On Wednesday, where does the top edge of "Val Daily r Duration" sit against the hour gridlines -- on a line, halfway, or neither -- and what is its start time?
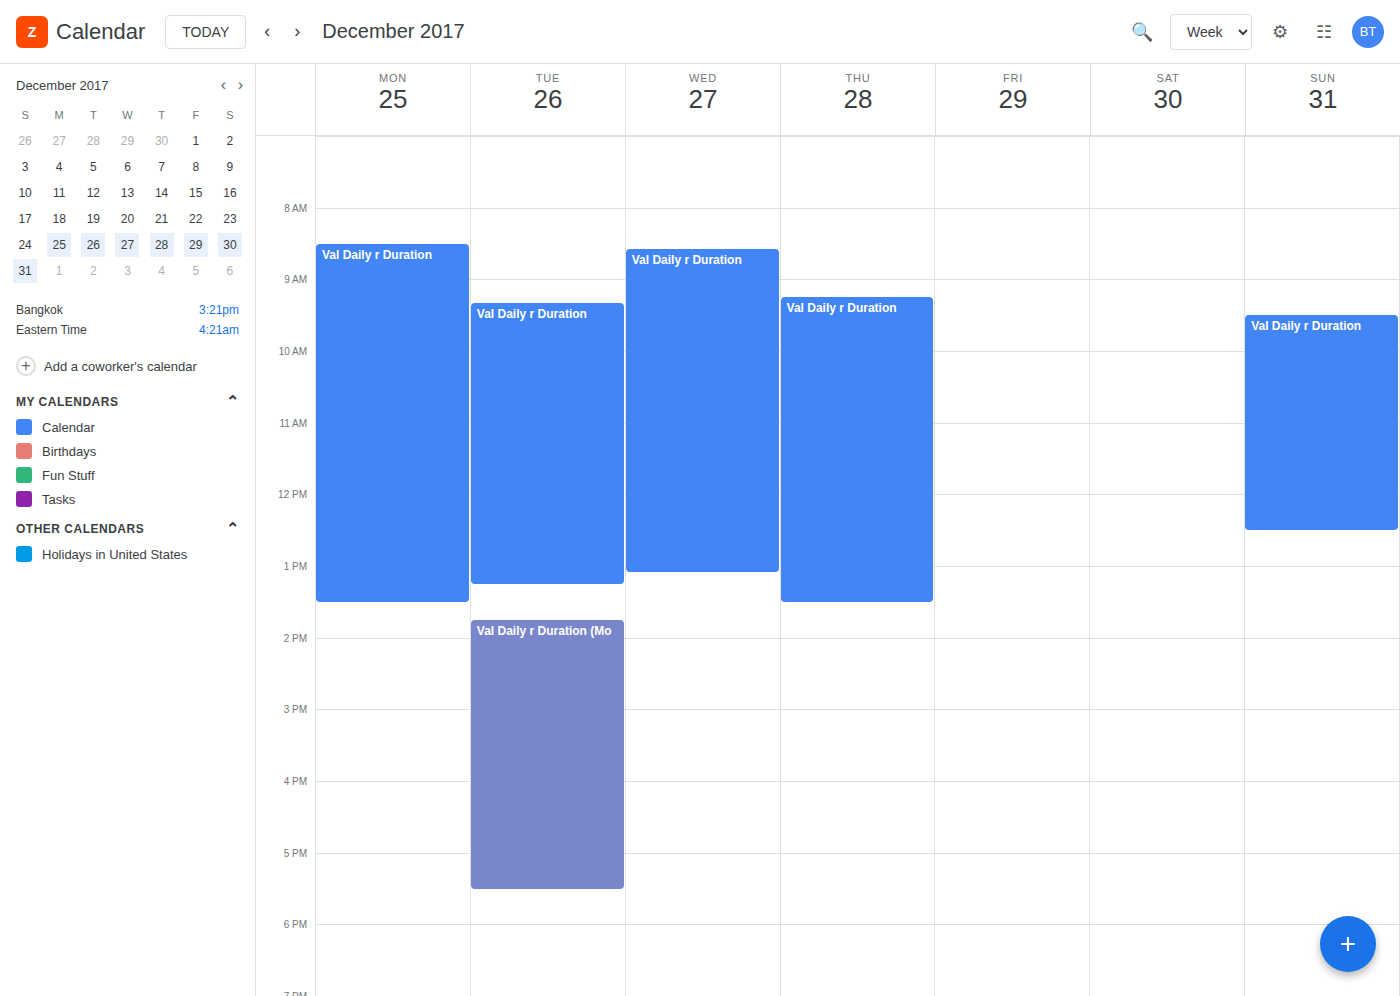
8:35 AM -- neither: 35 minutes below the 8 AM line and 25 minutes above the 9 AM line.